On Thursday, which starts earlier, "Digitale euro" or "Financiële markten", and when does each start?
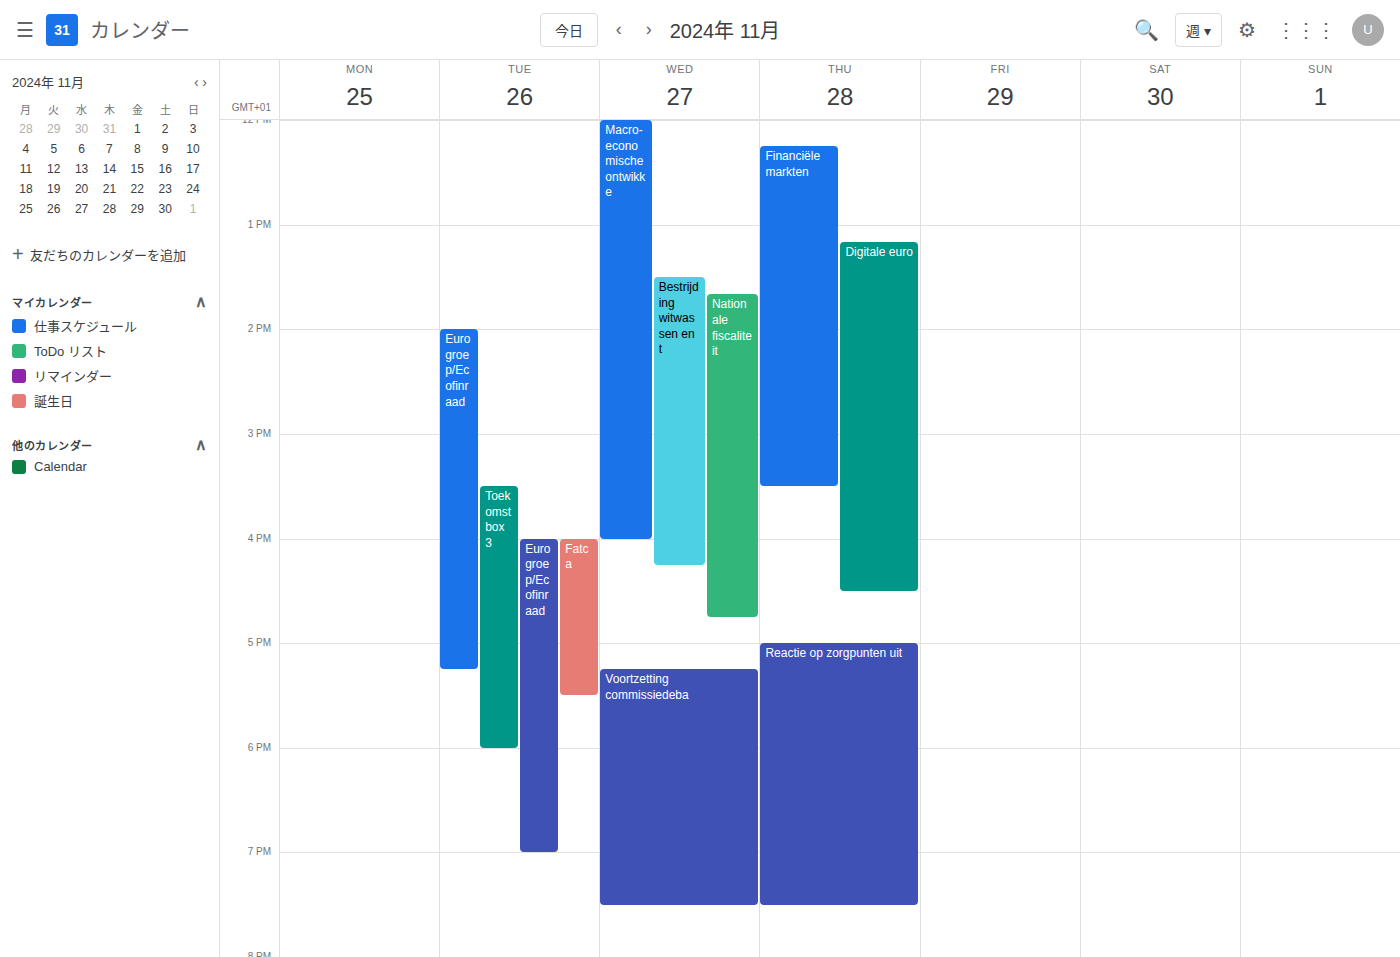
"Financiële markten" 12:15 PM; "Digitale euro" 1:10 PM.